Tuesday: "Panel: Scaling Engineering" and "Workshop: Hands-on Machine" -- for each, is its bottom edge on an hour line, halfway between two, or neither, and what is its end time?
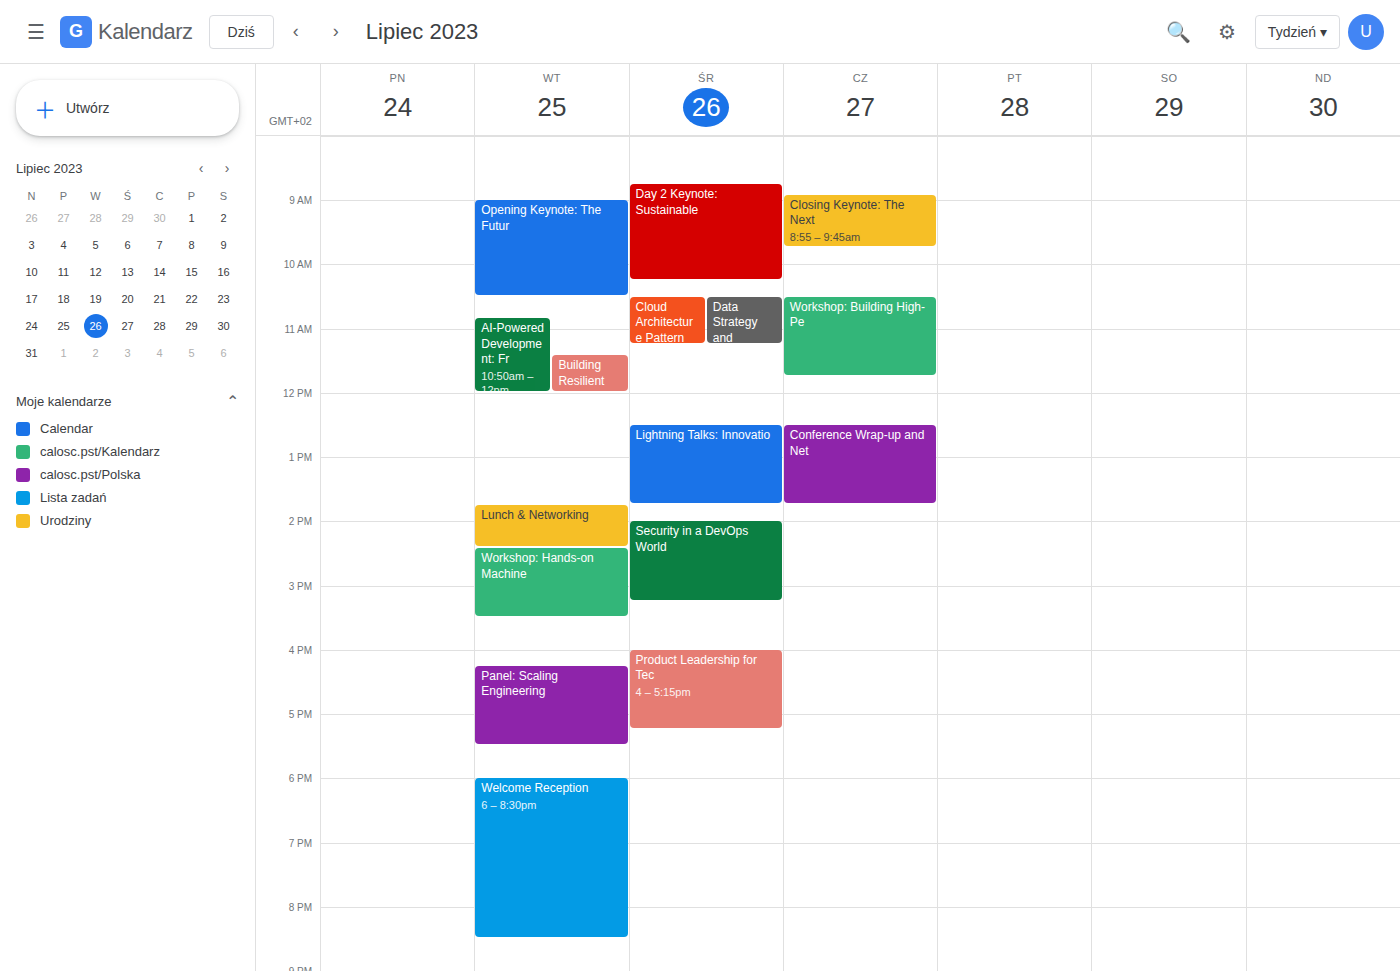
"Panel: Scaling Engineering": 5:30 PM, halfway between the 5 PM and 6 PM lines. "Workshop: Hands-on Machine": 3:30 PM, halfway between the 3 PM and 4 PM lines.